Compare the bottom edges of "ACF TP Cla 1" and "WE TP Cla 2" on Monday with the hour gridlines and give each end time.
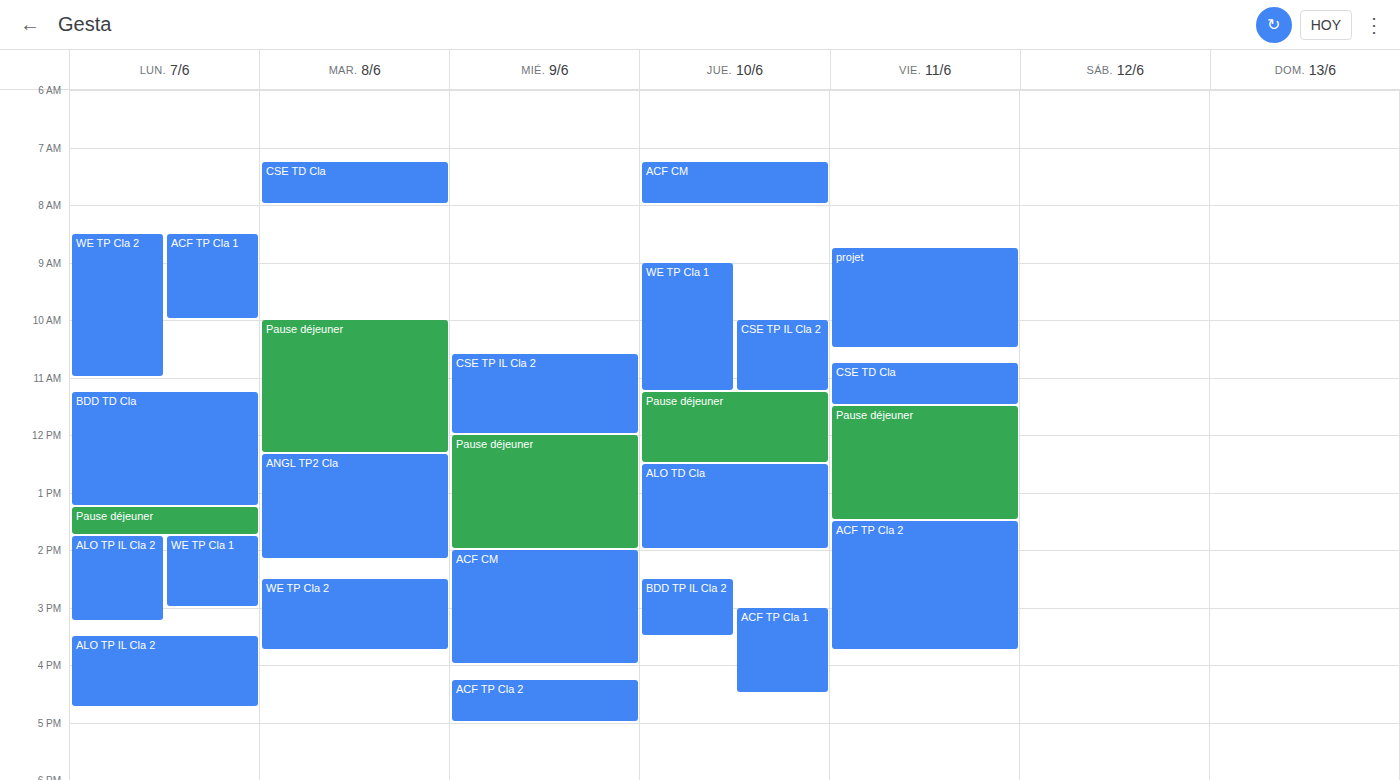
"ACF TP Cla 1": 10:00 AM, exactly on the 10 AM line. "WE TP Cla 2": 11:00 AM, exactly on the 11 AM line.